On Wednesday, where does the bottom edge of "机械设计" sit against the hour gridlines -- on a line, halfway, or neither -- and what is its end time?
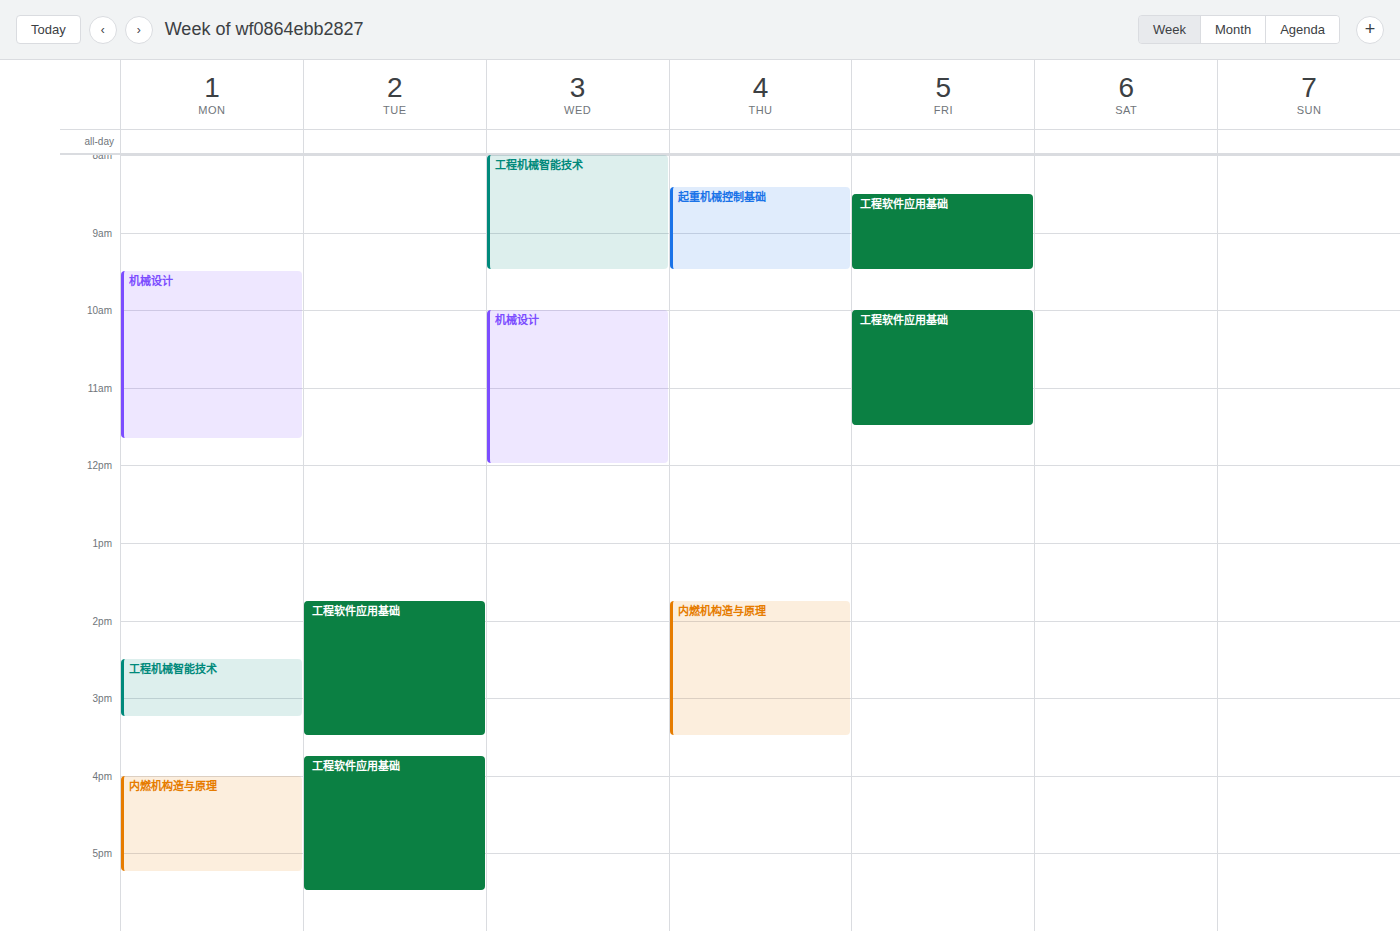
12:00 PM -- exactly on the 12 PM line.